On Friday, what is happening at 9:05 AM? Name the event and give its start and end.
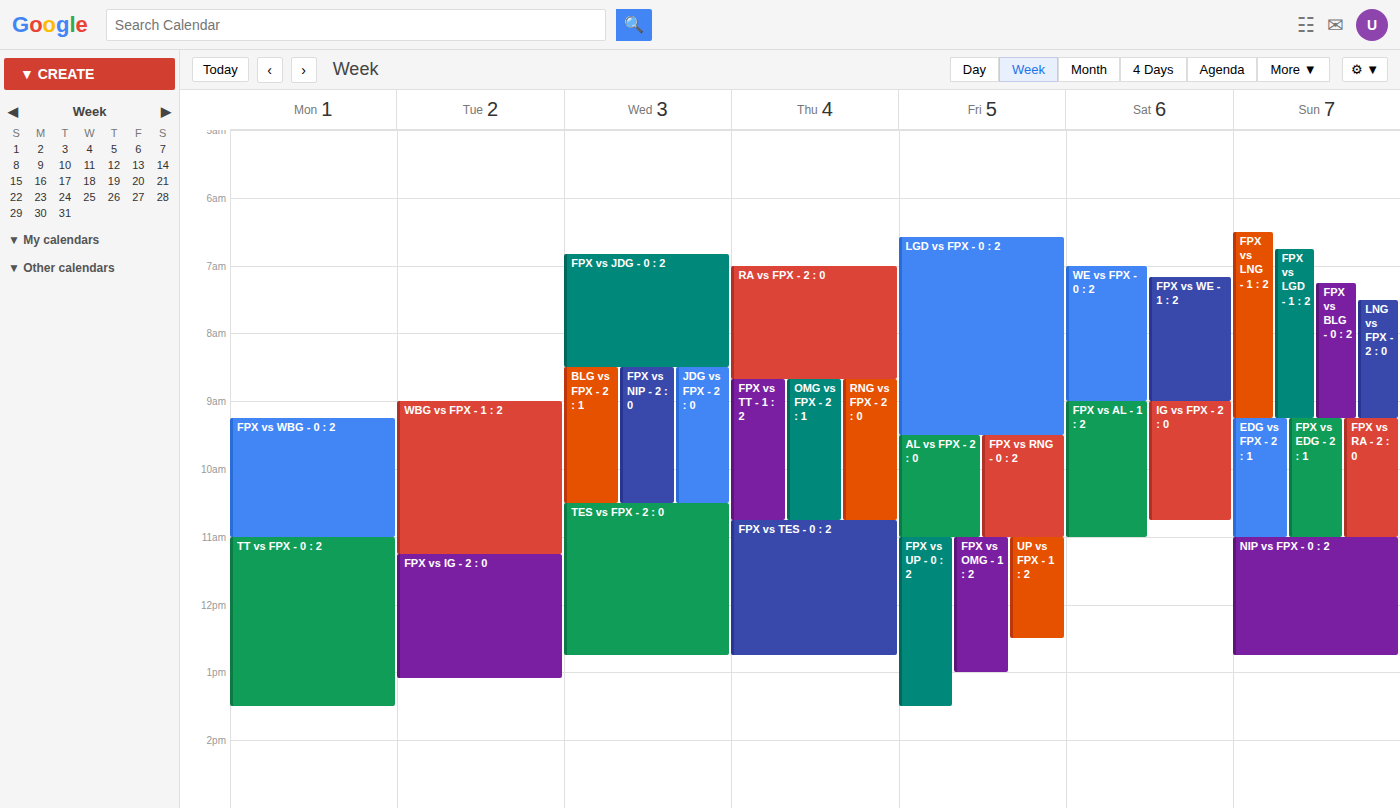
"LGD vs FPX - 0 : 2", 6:35 AM to 9:30 AM